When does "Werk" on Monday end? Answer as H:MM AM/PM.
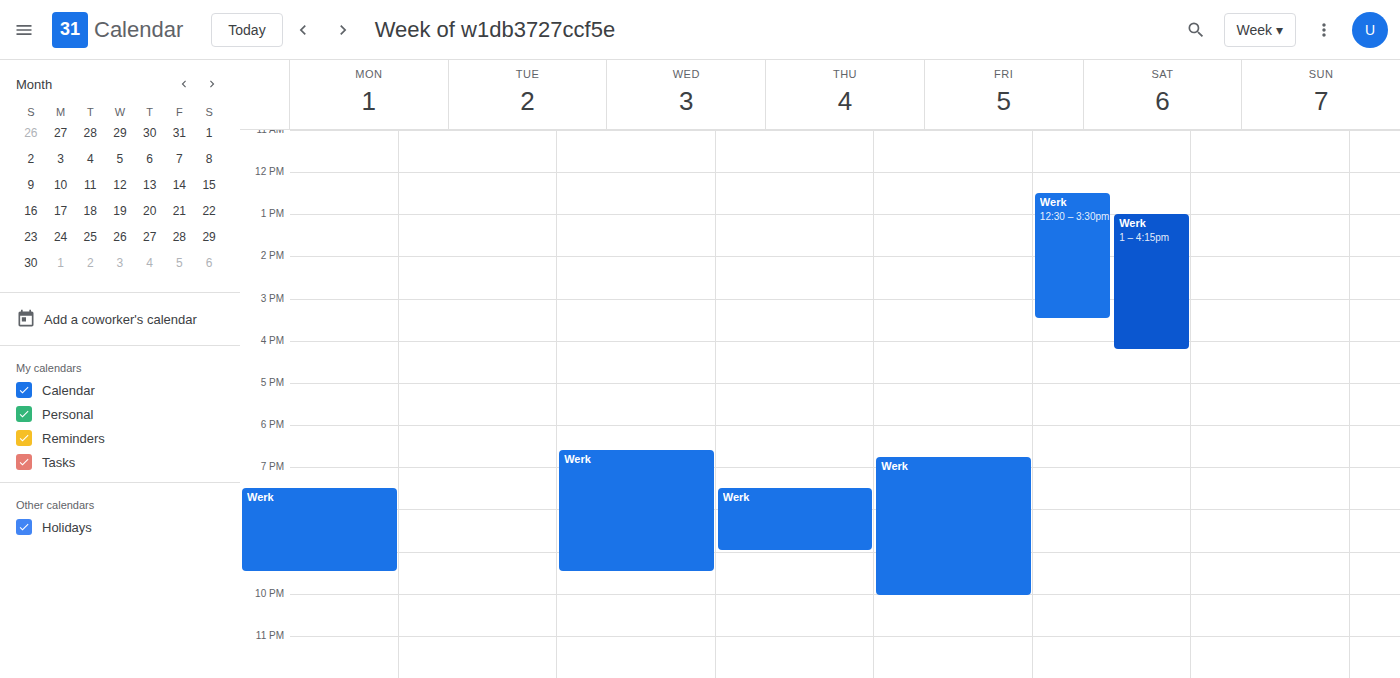
9:30 PM